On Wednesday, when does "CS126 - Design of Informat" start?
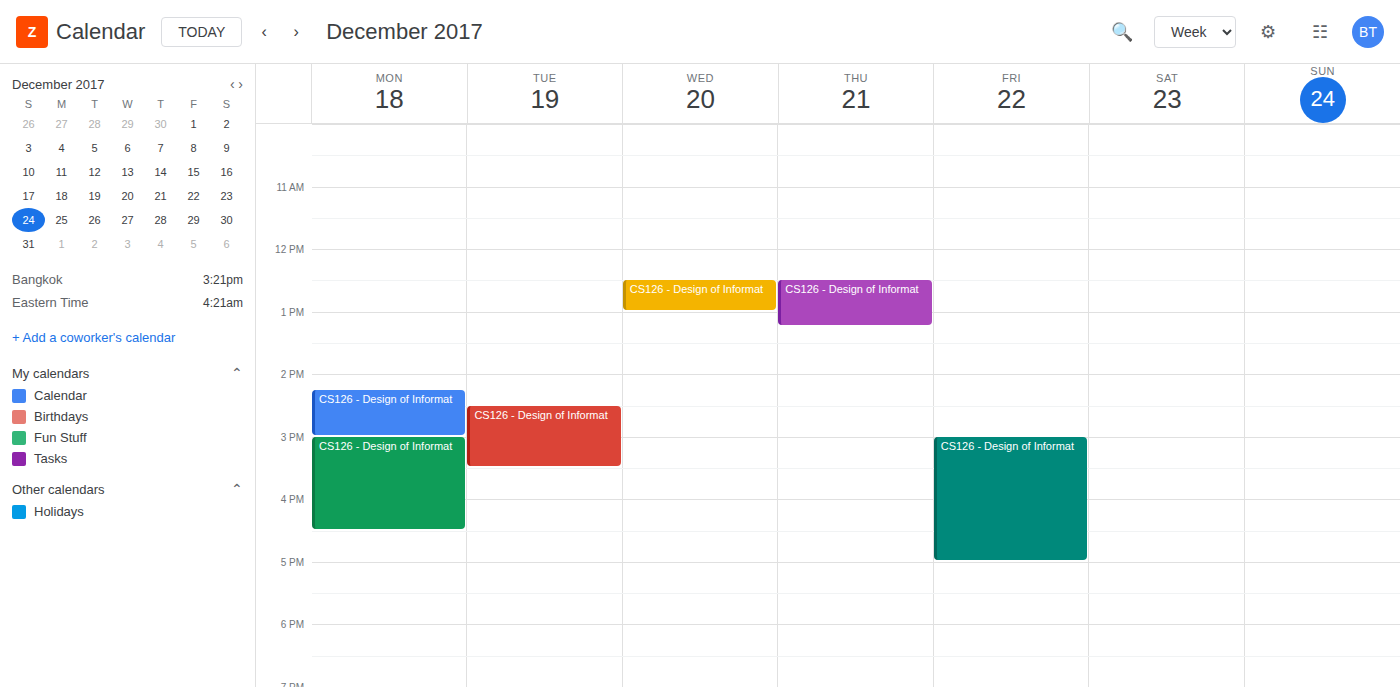
12:30